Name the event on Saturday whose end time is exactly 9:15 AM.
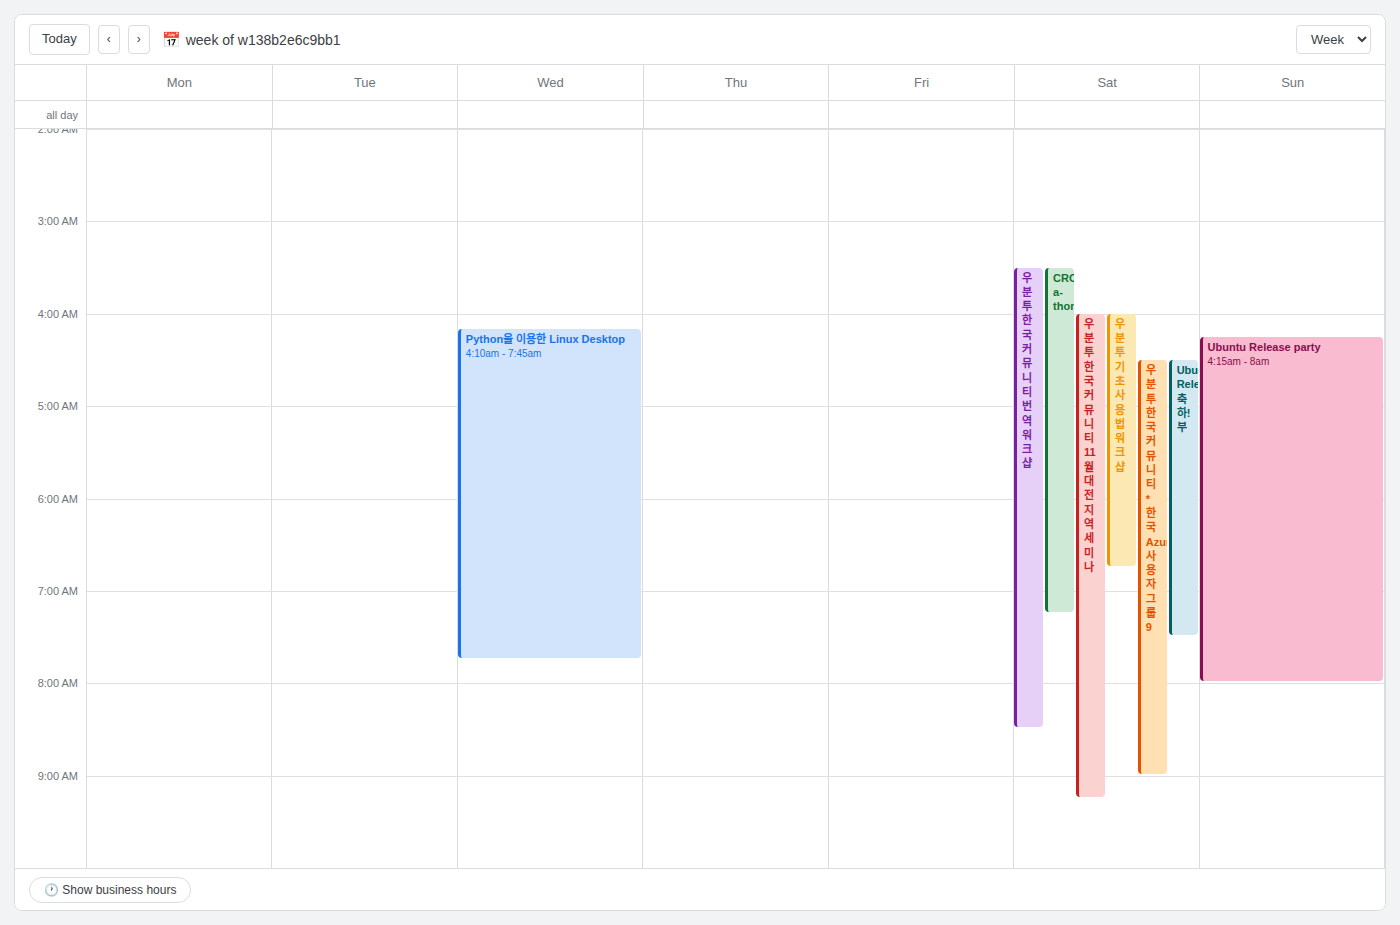
"우분투한국커뮤니티 11월 대전지역 세미나"